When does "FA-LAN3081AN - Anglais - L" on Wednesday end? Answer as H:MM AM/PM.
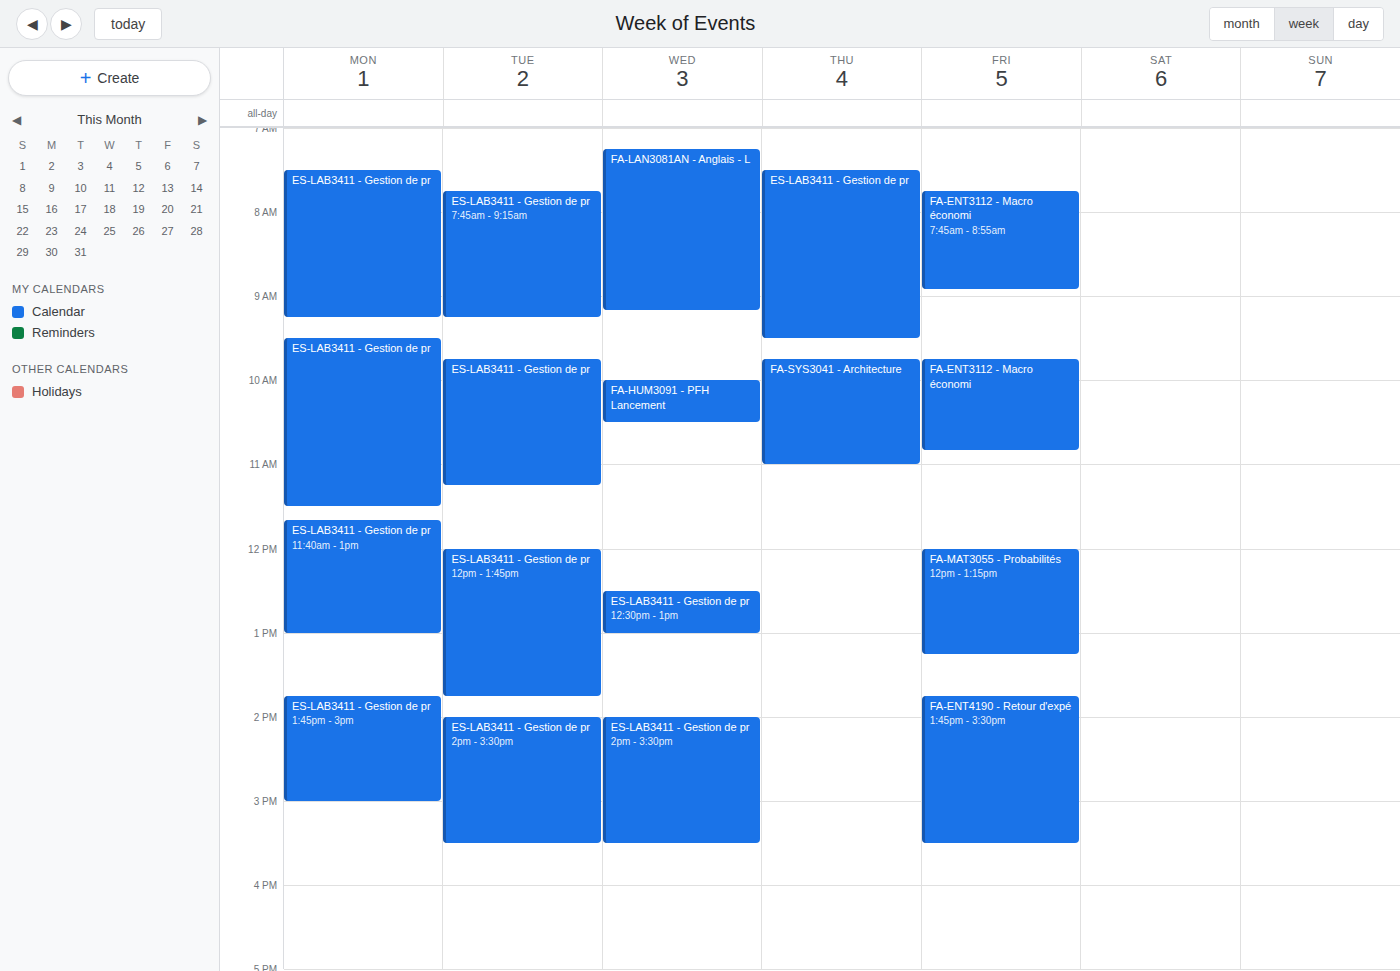
9:10 AM